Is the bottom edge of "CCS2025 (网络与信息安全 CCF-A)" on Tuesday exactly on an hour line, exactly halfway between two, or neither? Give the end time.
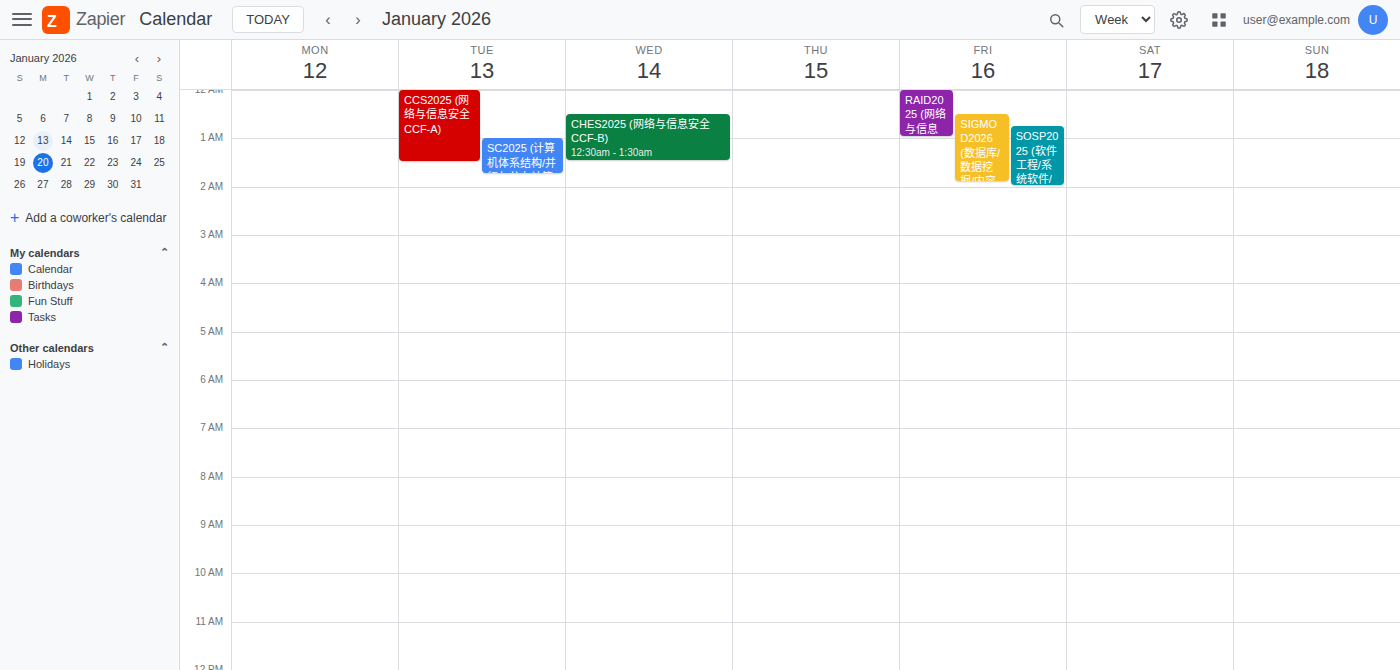
1:30 AM -- halfway between the 1 AM and 2 AM lines.